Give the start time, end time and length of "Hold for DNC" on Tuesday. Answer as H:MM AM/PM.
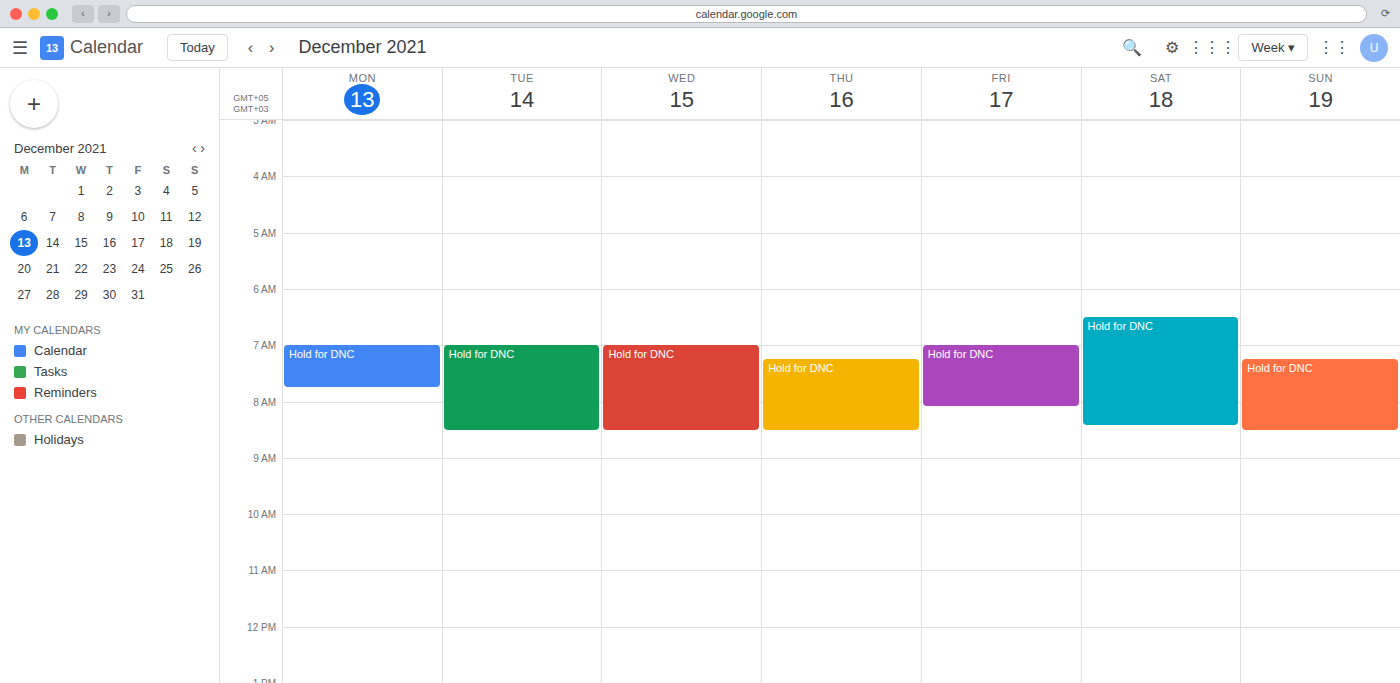
7:00 AM to 8:30 AM, 1 hour 30 minutes